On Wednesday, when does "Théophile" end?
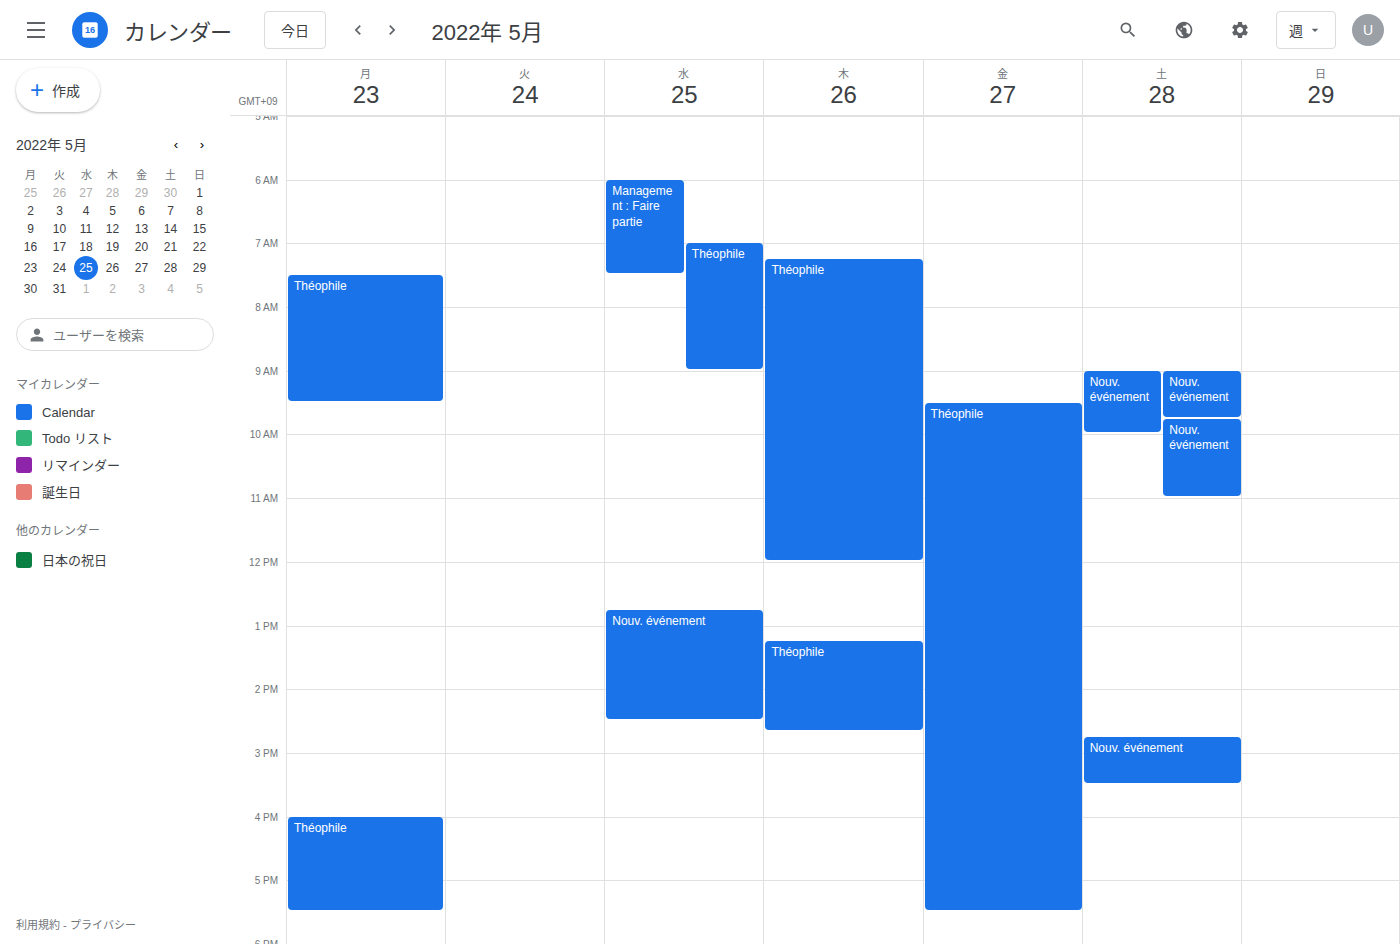
9:00 AM